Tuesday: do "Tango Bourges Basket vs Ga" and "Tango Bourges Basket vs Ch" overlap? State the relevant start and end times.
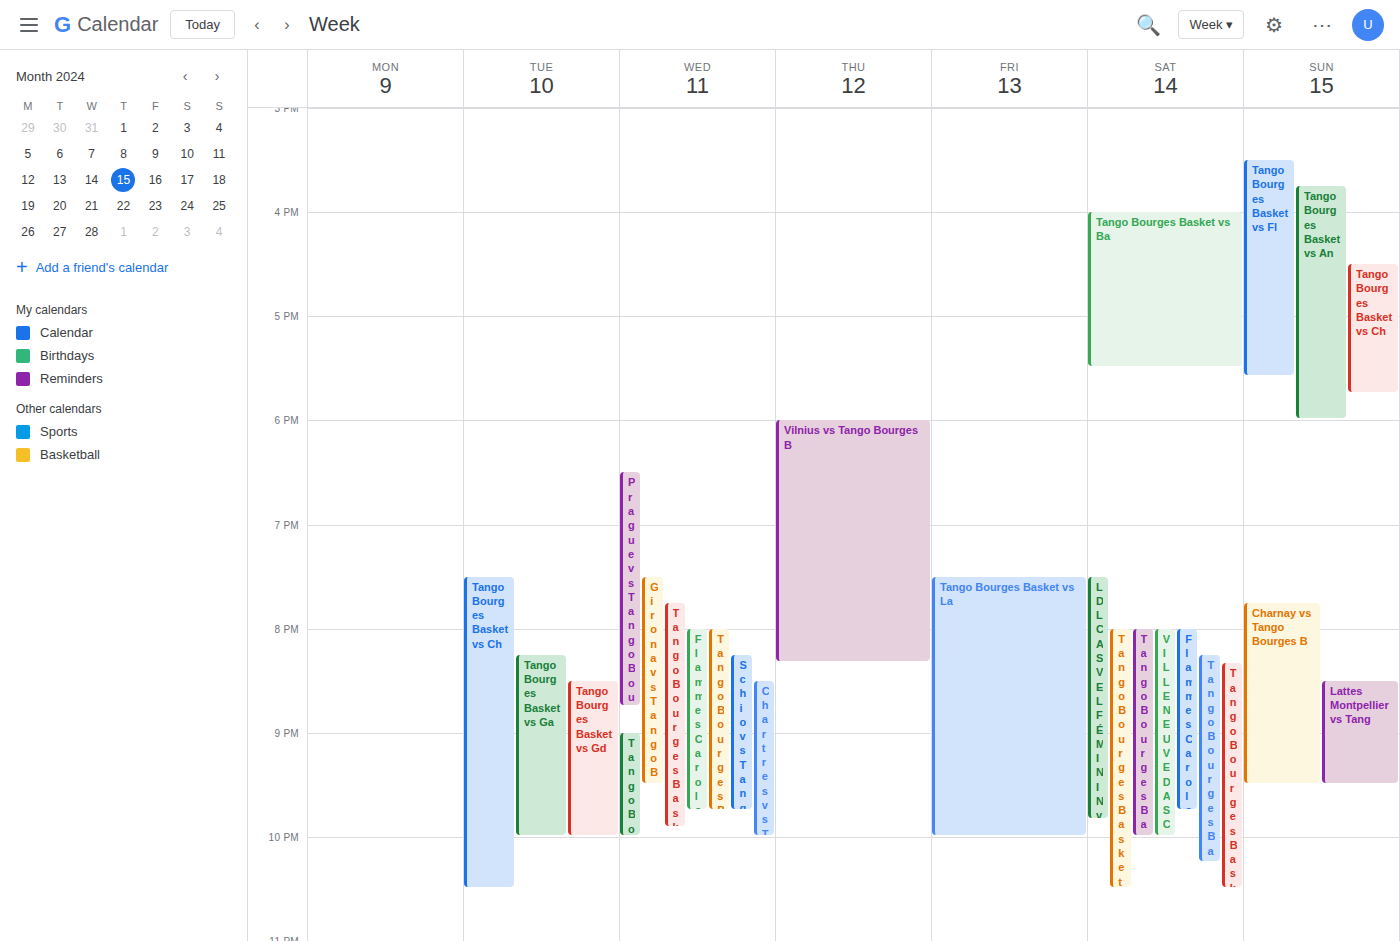
"Tango Bourges Basket vs Ga" runs 8:15 PM to 10:00 PM, inside "Tango Bourges Basket vs Ch" -- they overlap.